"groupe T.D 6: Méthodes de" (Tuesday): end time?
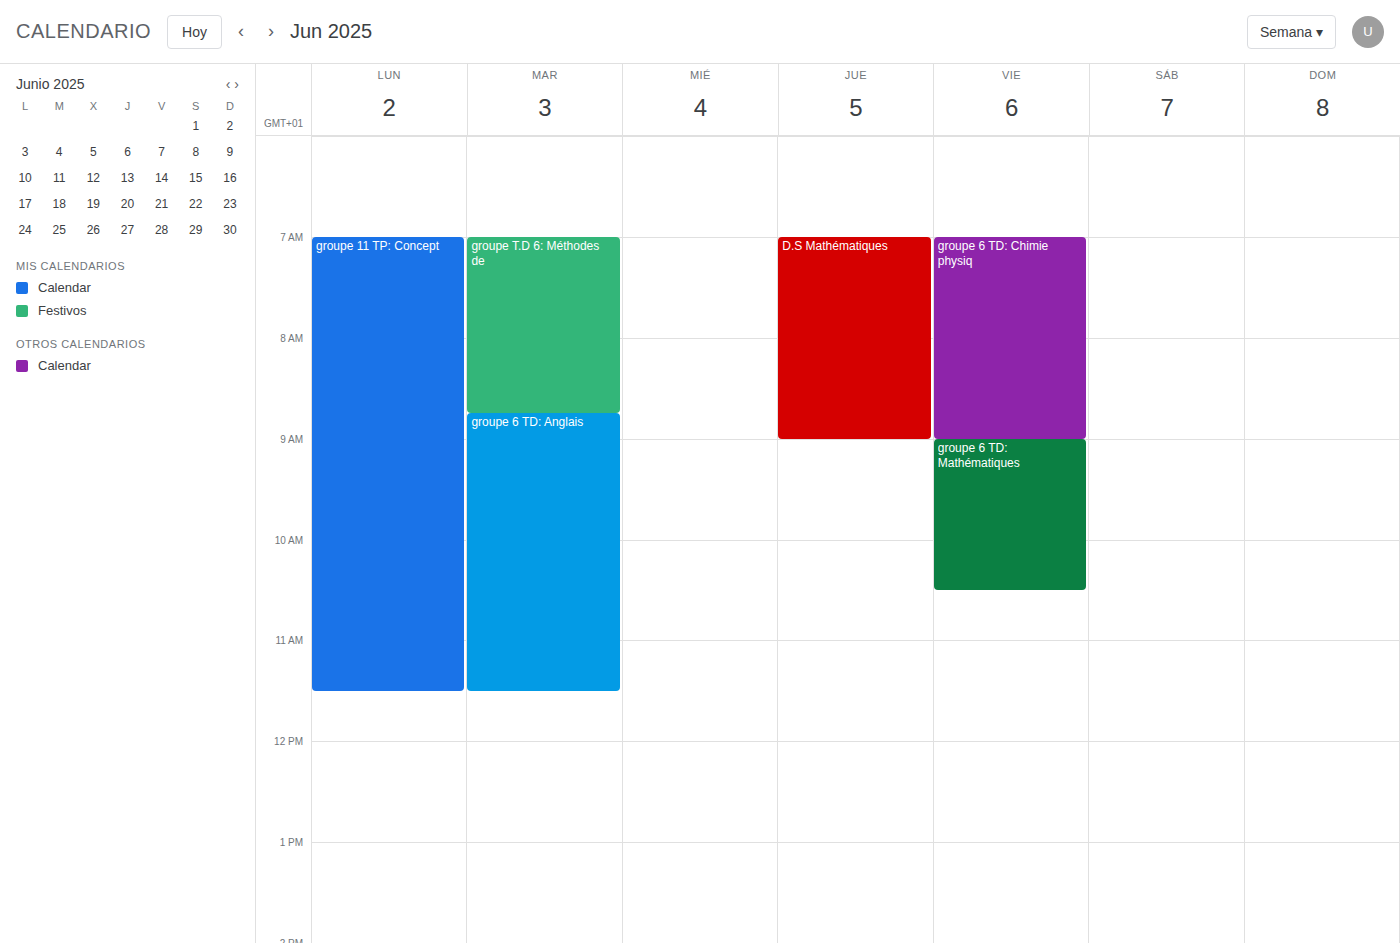
8:45 AM